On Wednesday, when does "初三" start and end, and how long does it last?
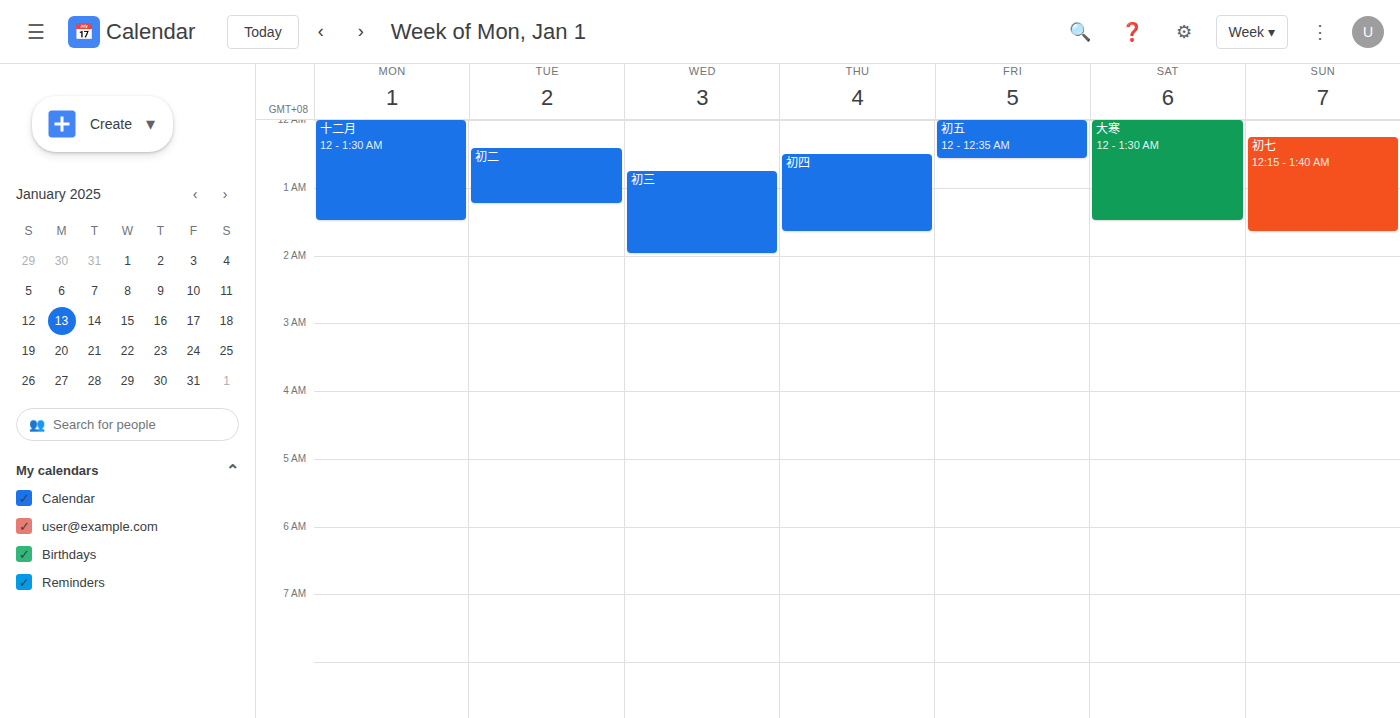
12:45 AM to 2:00 AM, 1 hour 15 minutes